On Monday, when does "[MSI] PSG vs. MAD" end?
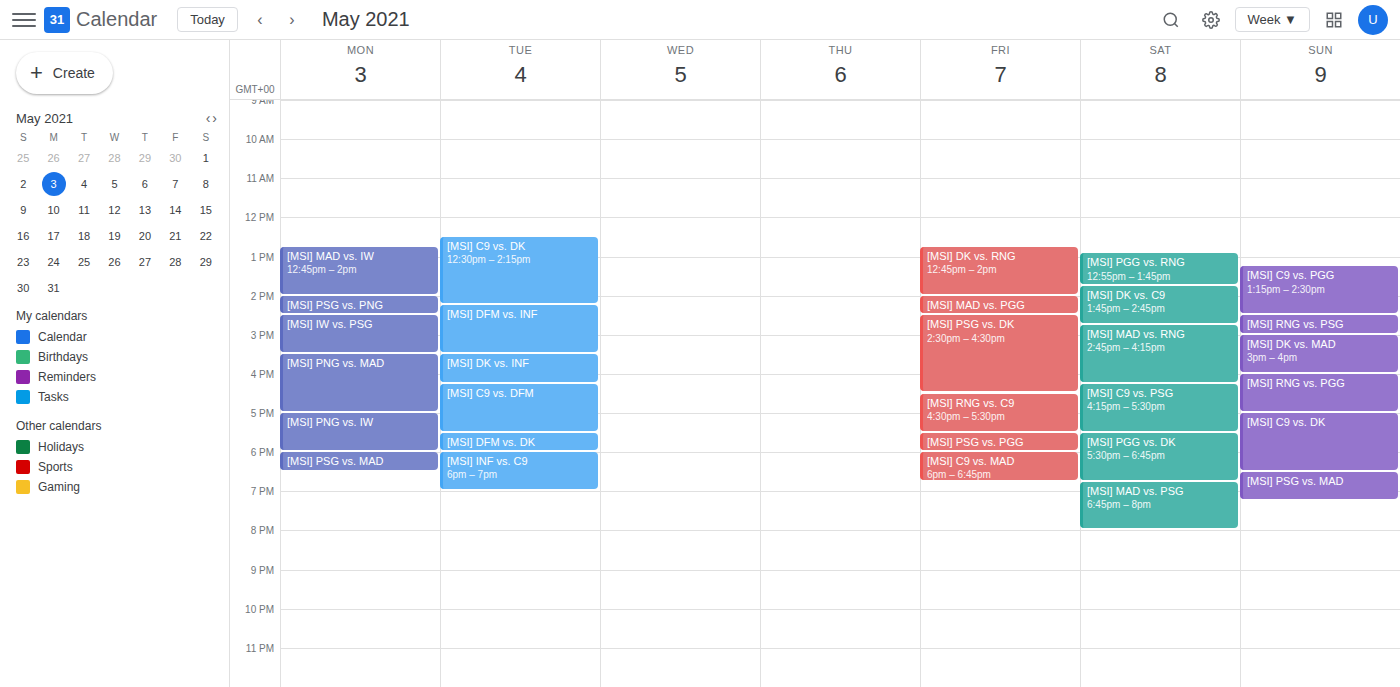
6:30 PM